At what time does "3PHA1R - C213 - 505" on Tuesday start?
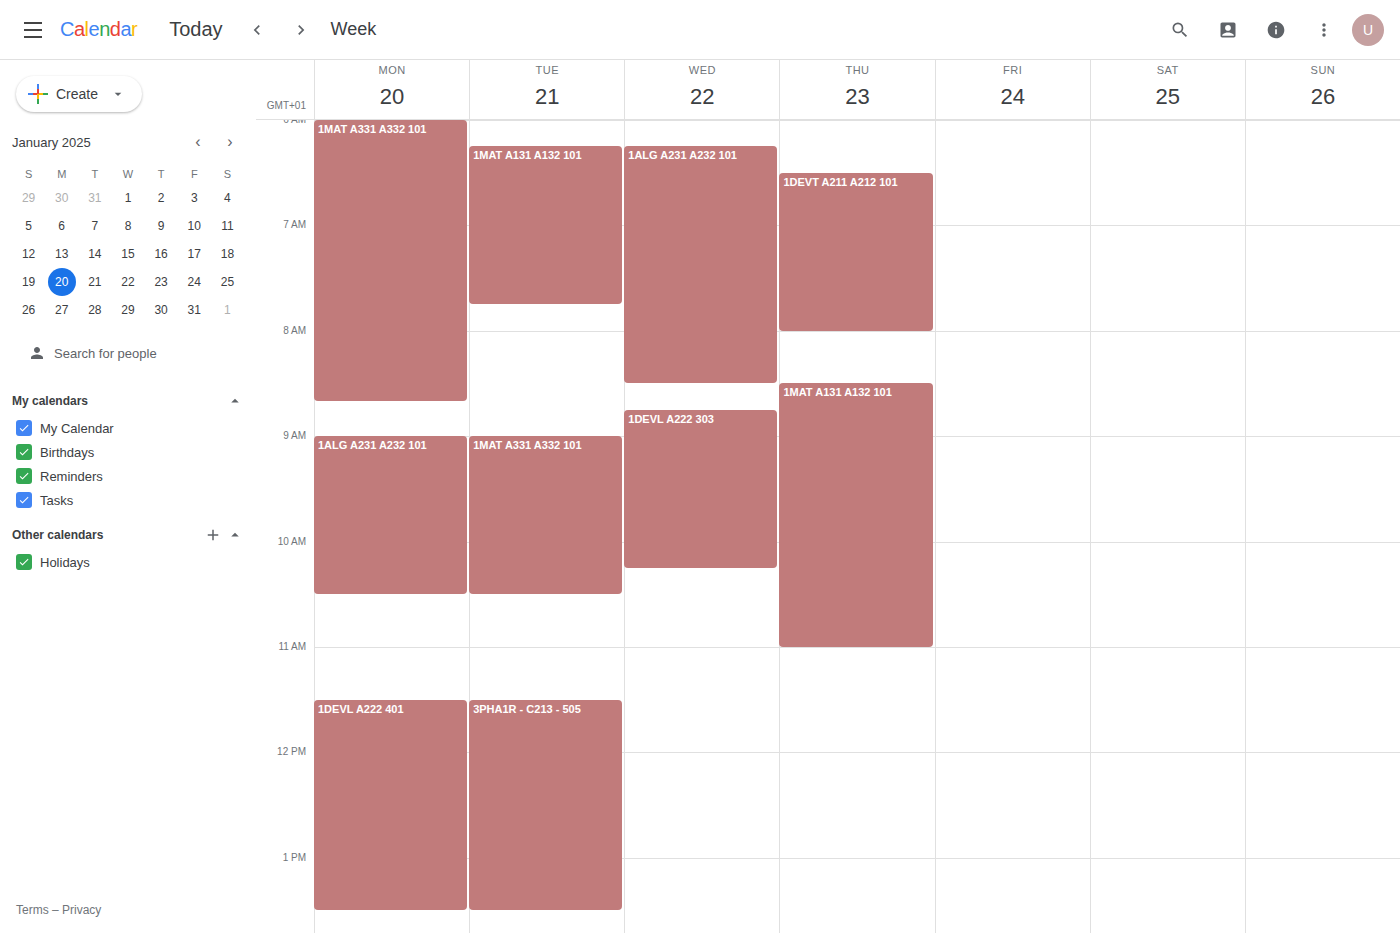
11:30 AM